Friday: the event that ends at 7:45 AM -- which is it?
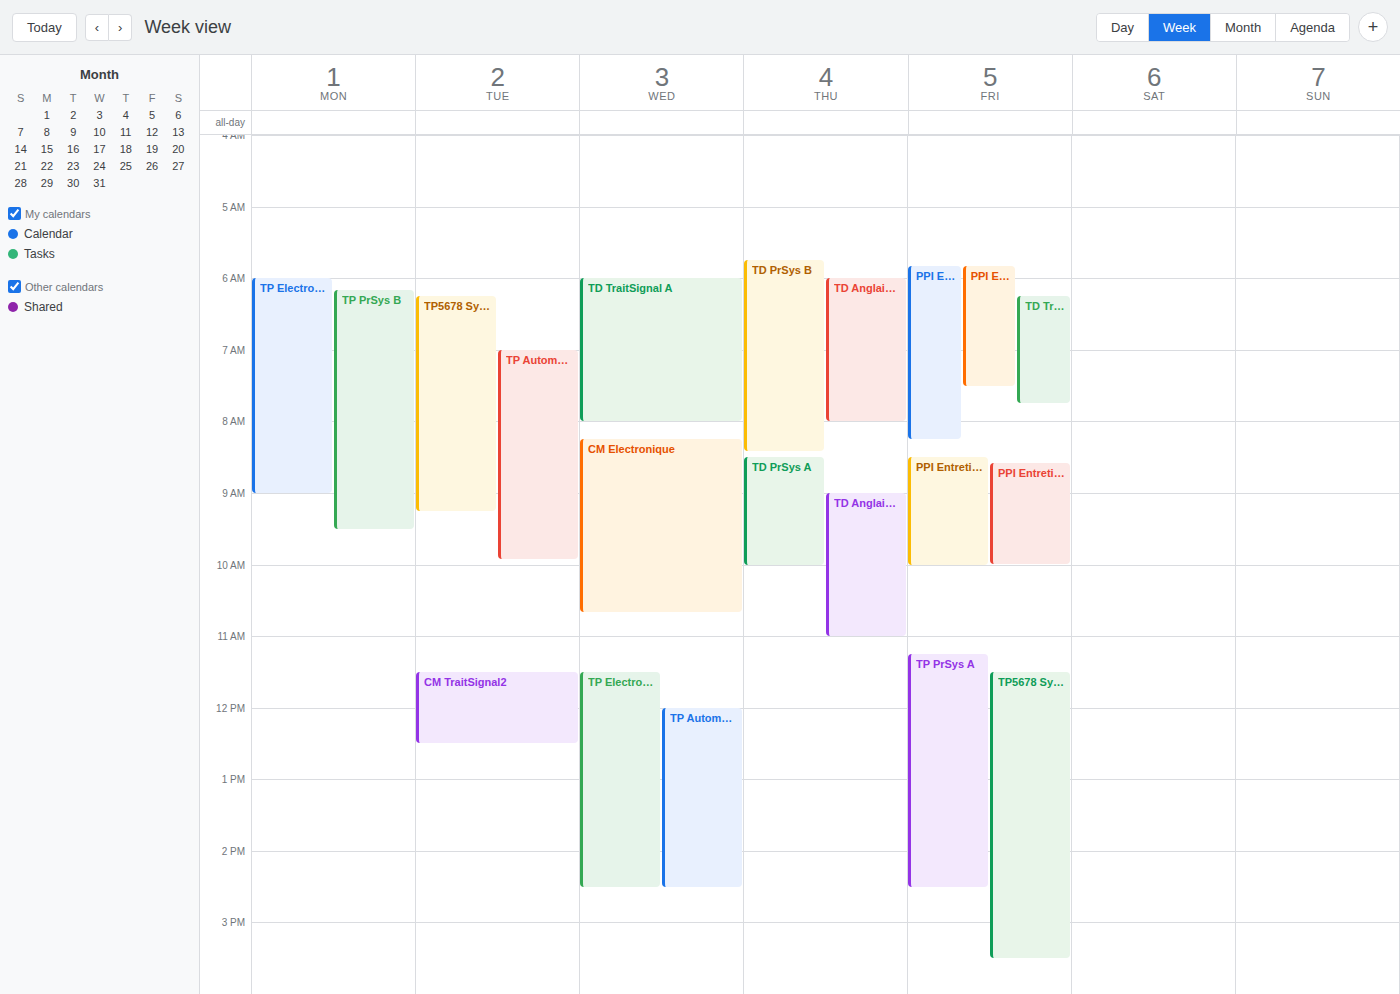
"TD TraitSignal B"